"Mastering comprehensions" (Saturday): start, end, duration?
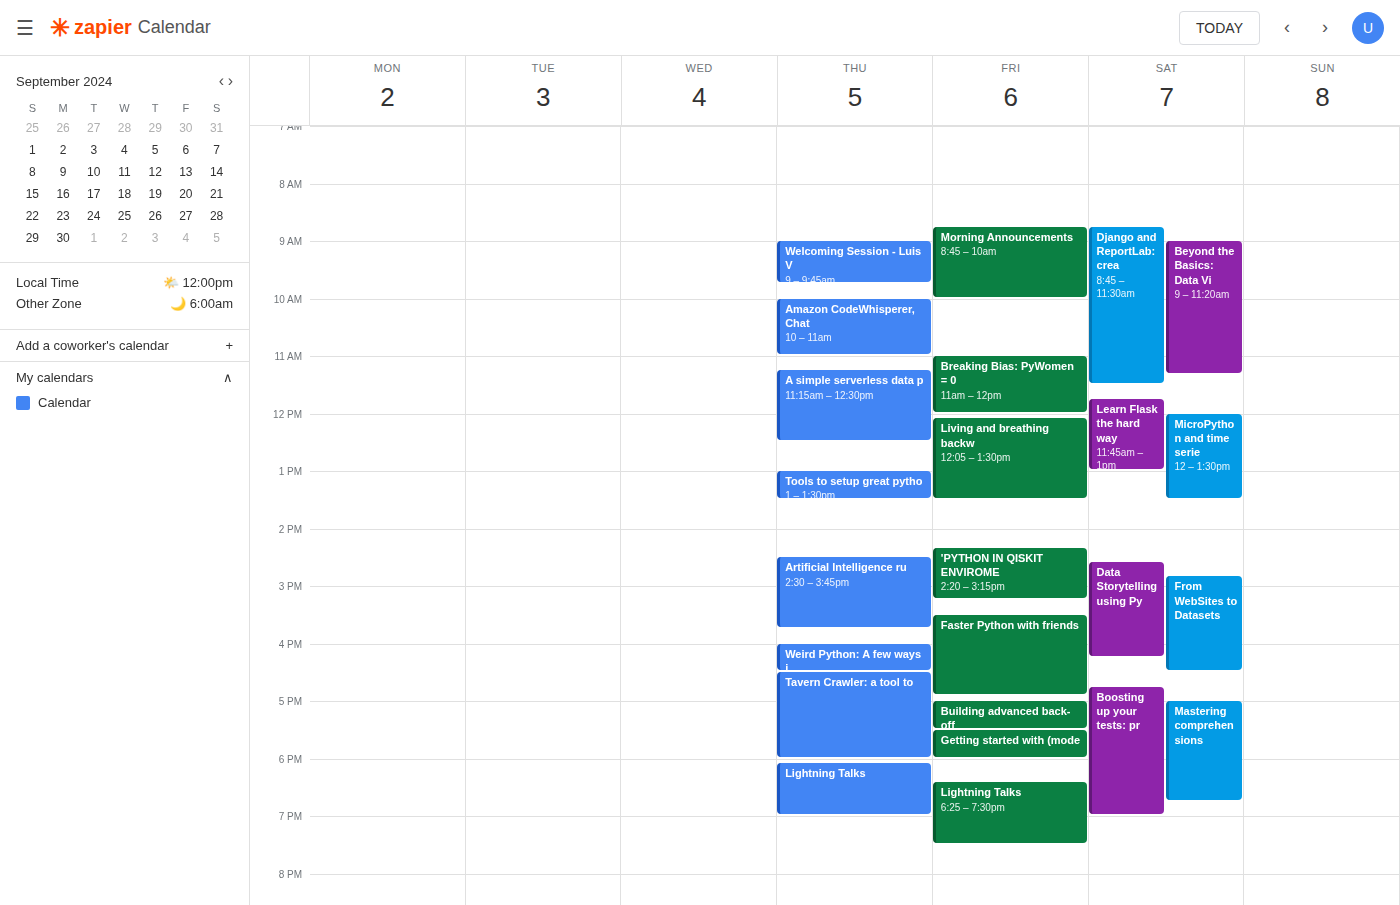
5:00 PM to 6:45 PM, 1 hour 45 minutes